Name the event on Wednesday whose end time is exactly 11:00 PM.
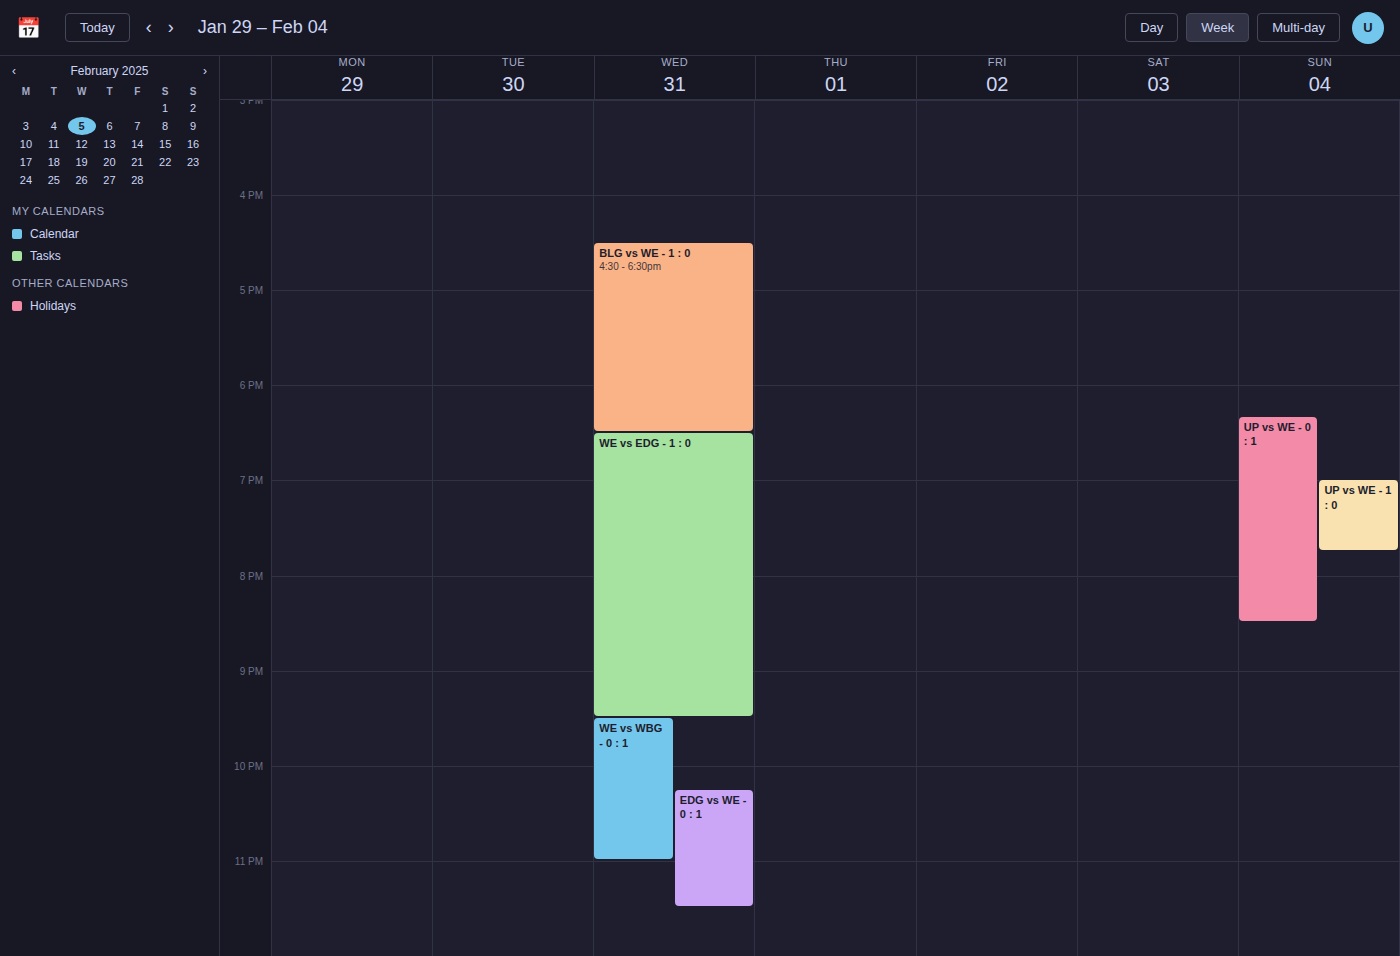
"WE vs WBG - 0 : 1"